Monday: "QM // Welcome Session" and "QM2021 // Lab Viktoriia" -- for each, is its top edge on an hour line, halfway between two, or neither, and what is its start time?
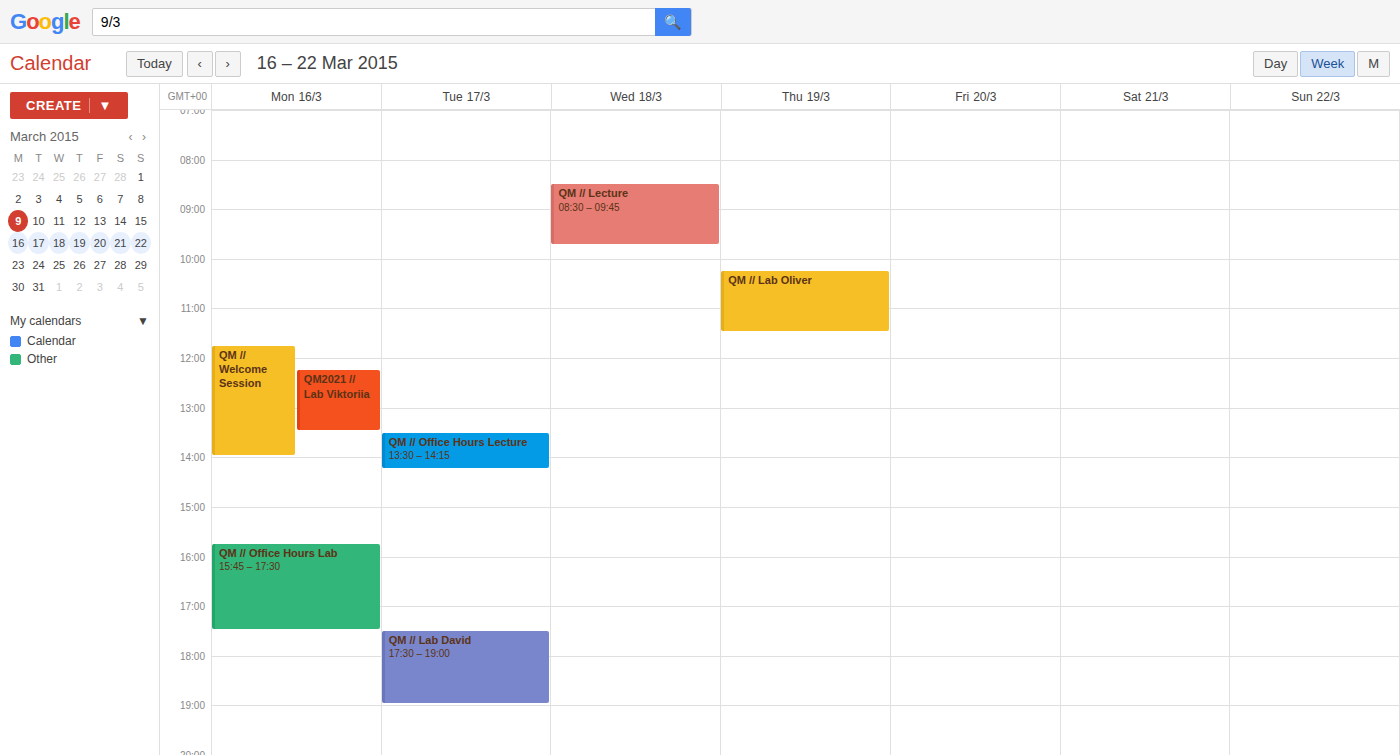
"QM // Welcome Session": 11:45 AM, neither: three quarters of the way from the 11 AM line to the 12 PM line. "QM2021 // Lab Viktoriia": 12:15 PM, neither: a quarter of the way from the 12 PM line to the 1 PM line.